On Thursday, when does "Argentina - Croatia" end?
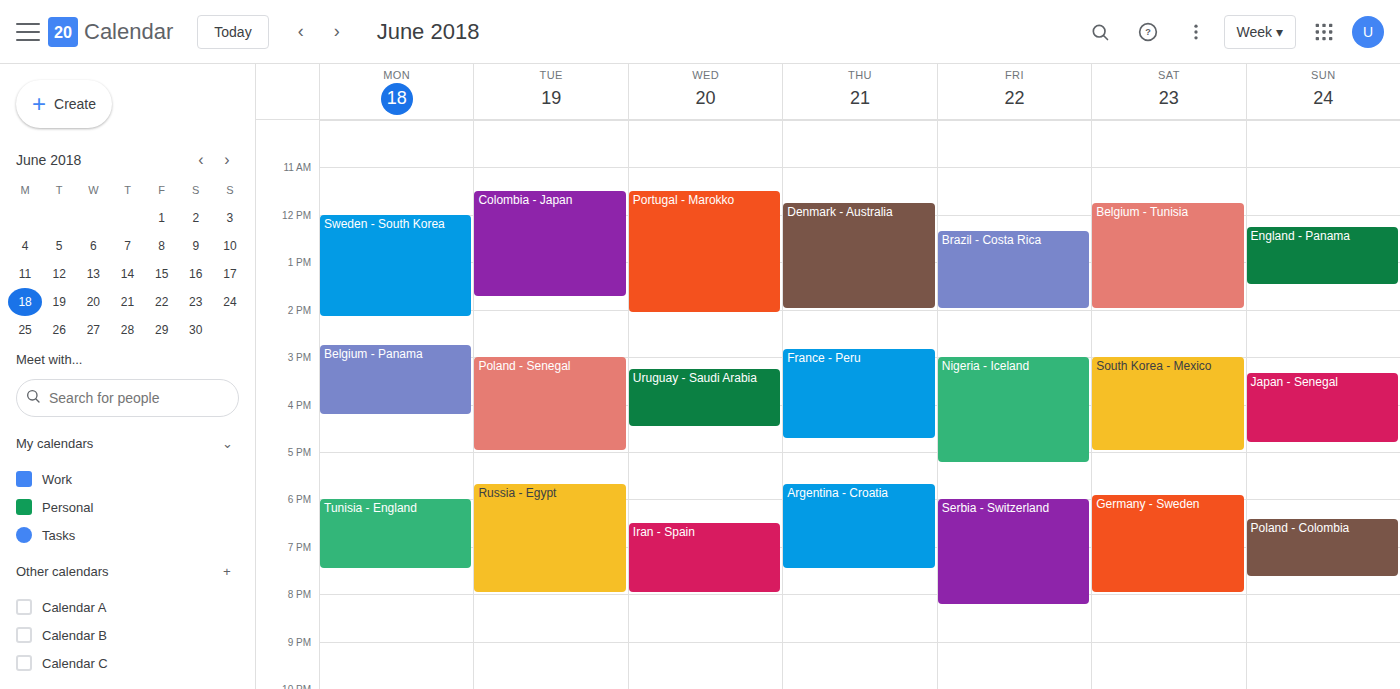
7:30 PM